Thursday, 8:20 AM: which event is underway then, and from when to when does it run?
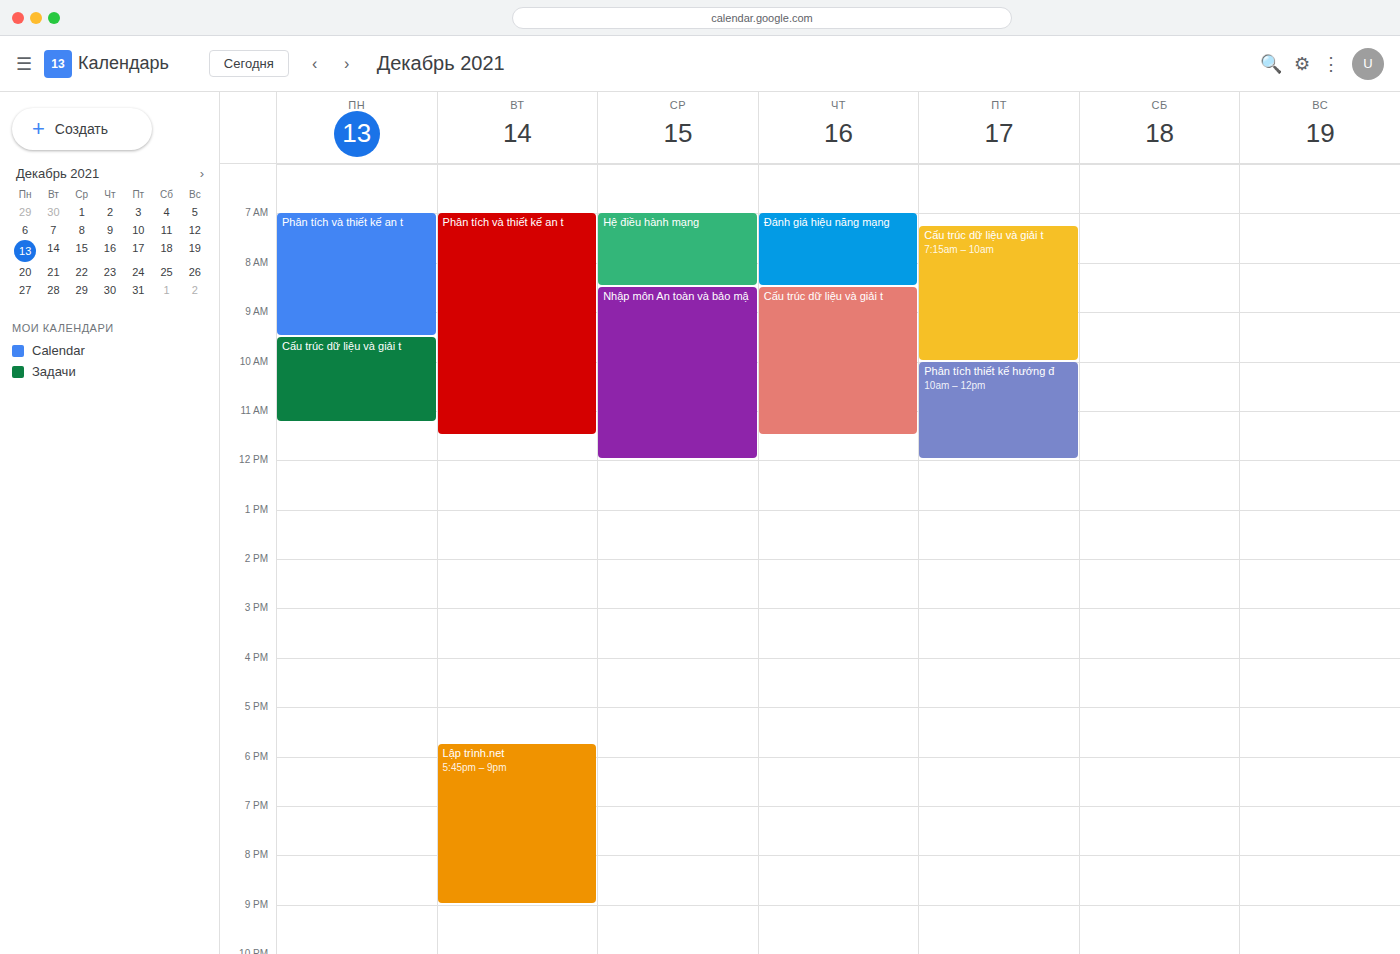
"Đánh giá hiệu năng mạng", 7:00 AM to 8:30 AM